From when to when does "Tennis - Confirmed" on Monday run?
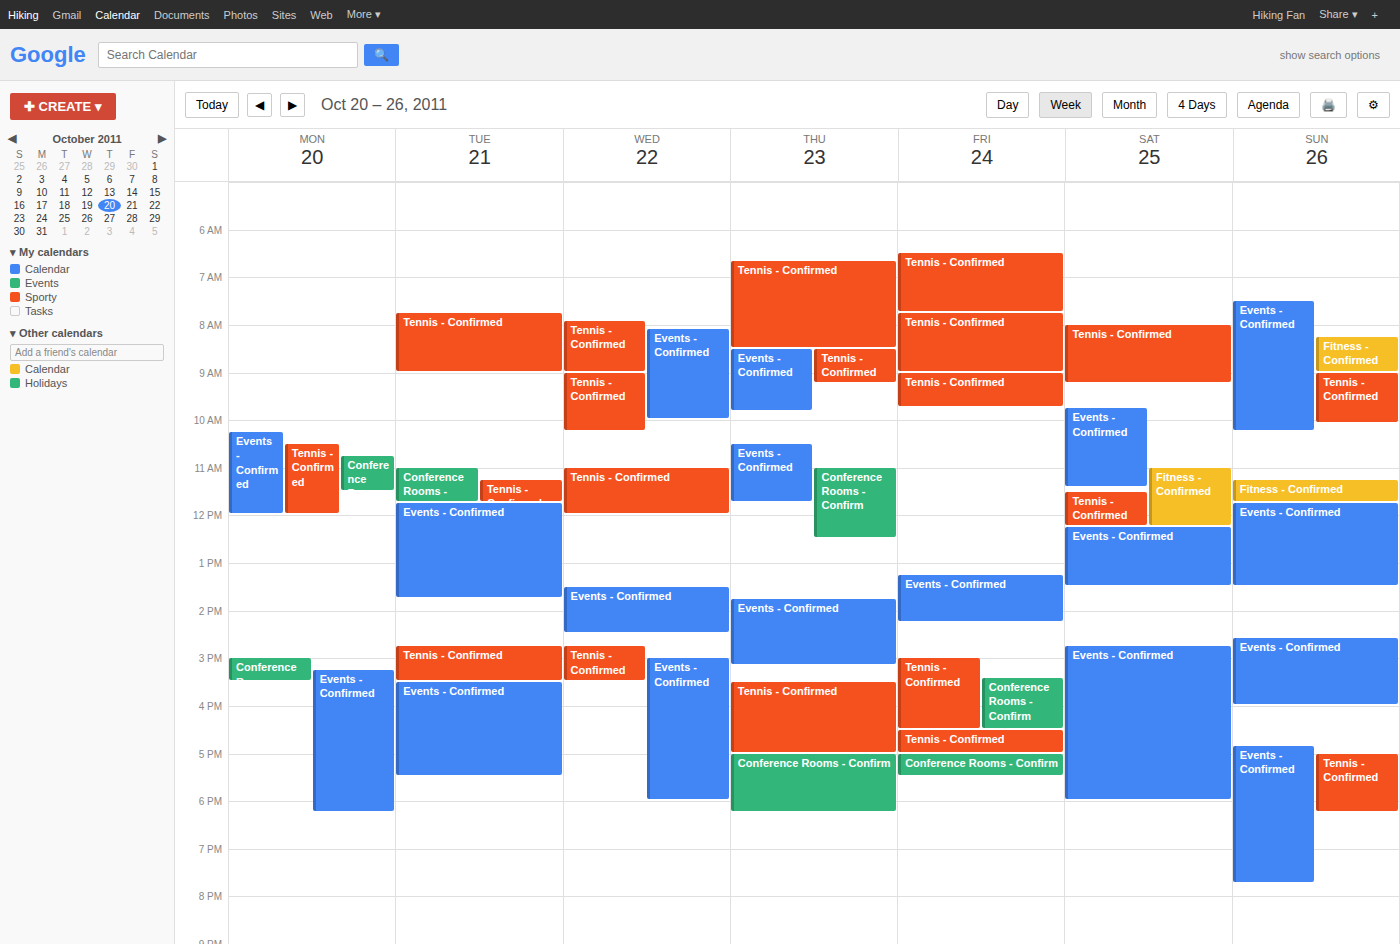
10:30 AM to 12:00 PM